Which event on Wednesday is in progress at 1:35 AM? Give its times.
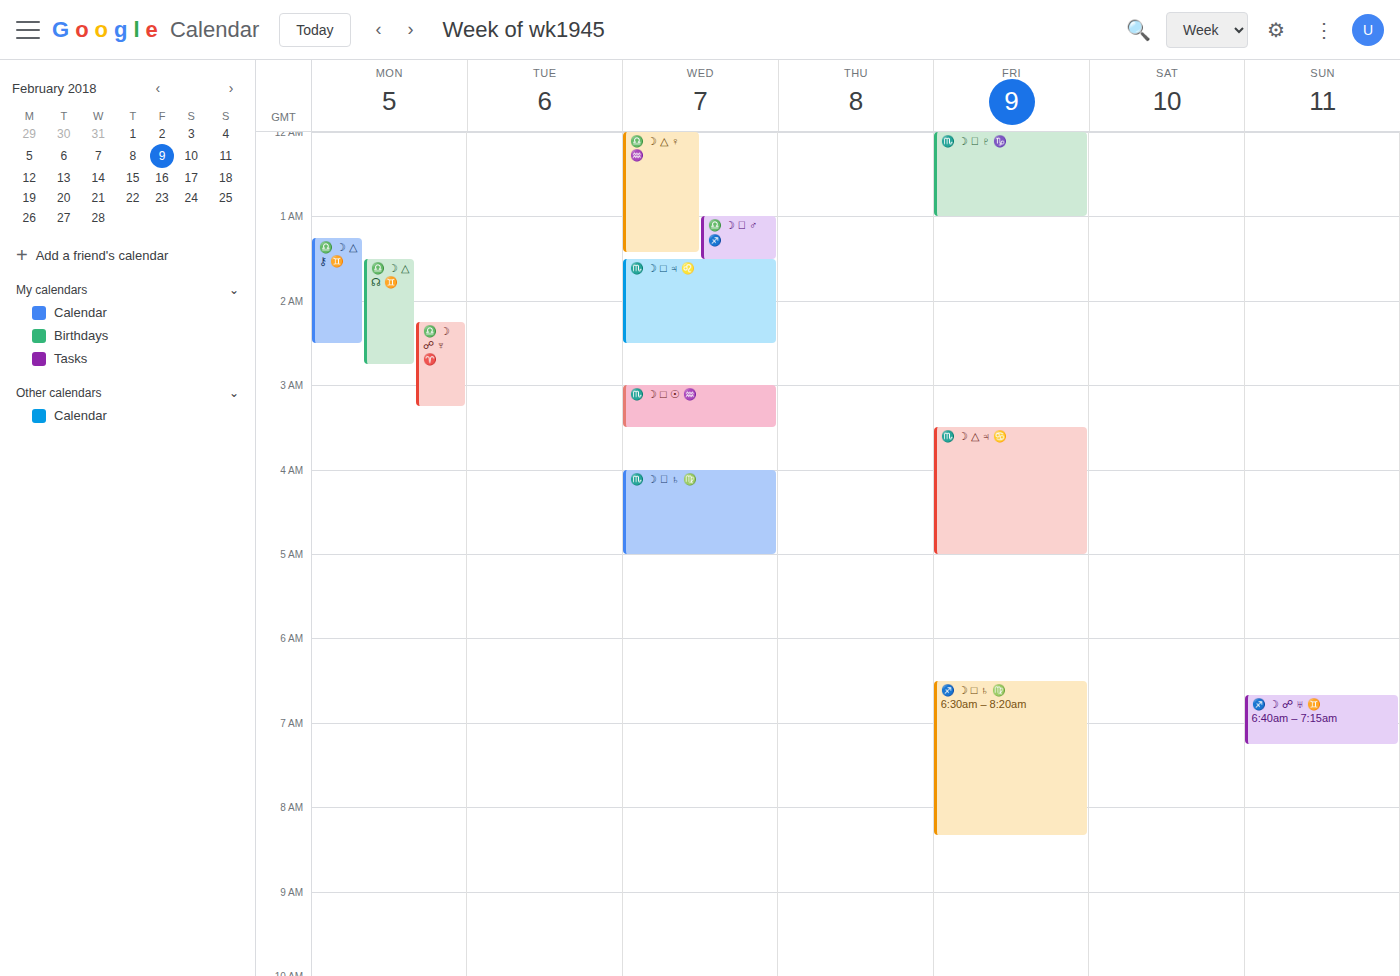
"♏️ ☽ □ ♃ ♌️", 1:30 AM to 2:30 AM